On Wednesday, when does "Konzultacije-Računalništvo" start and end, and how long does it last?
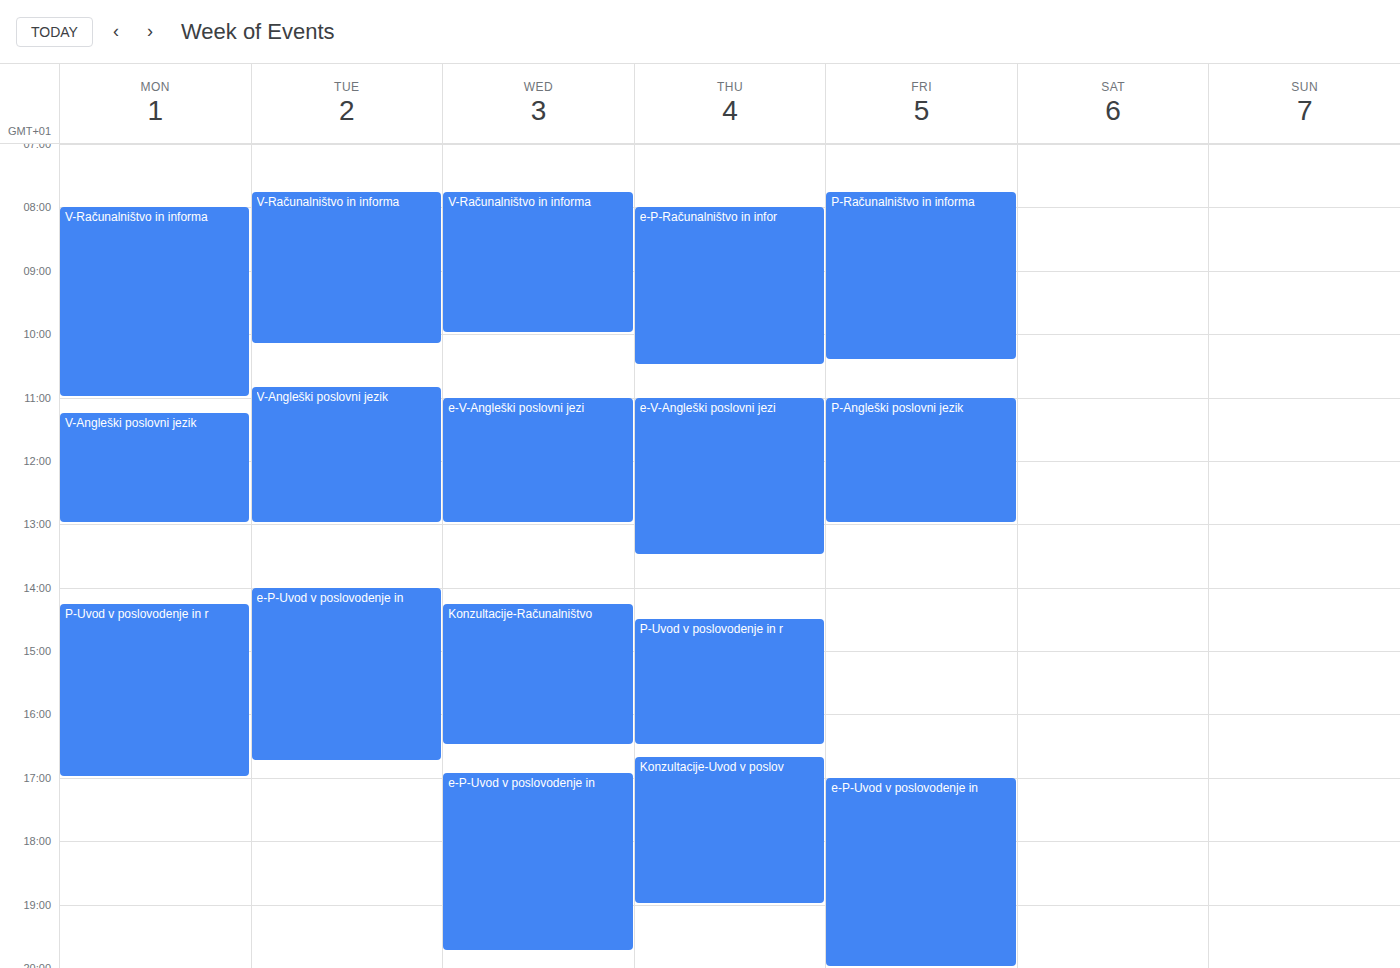
2:15 PM to 4:30 PM, 2 hours 15 minutes